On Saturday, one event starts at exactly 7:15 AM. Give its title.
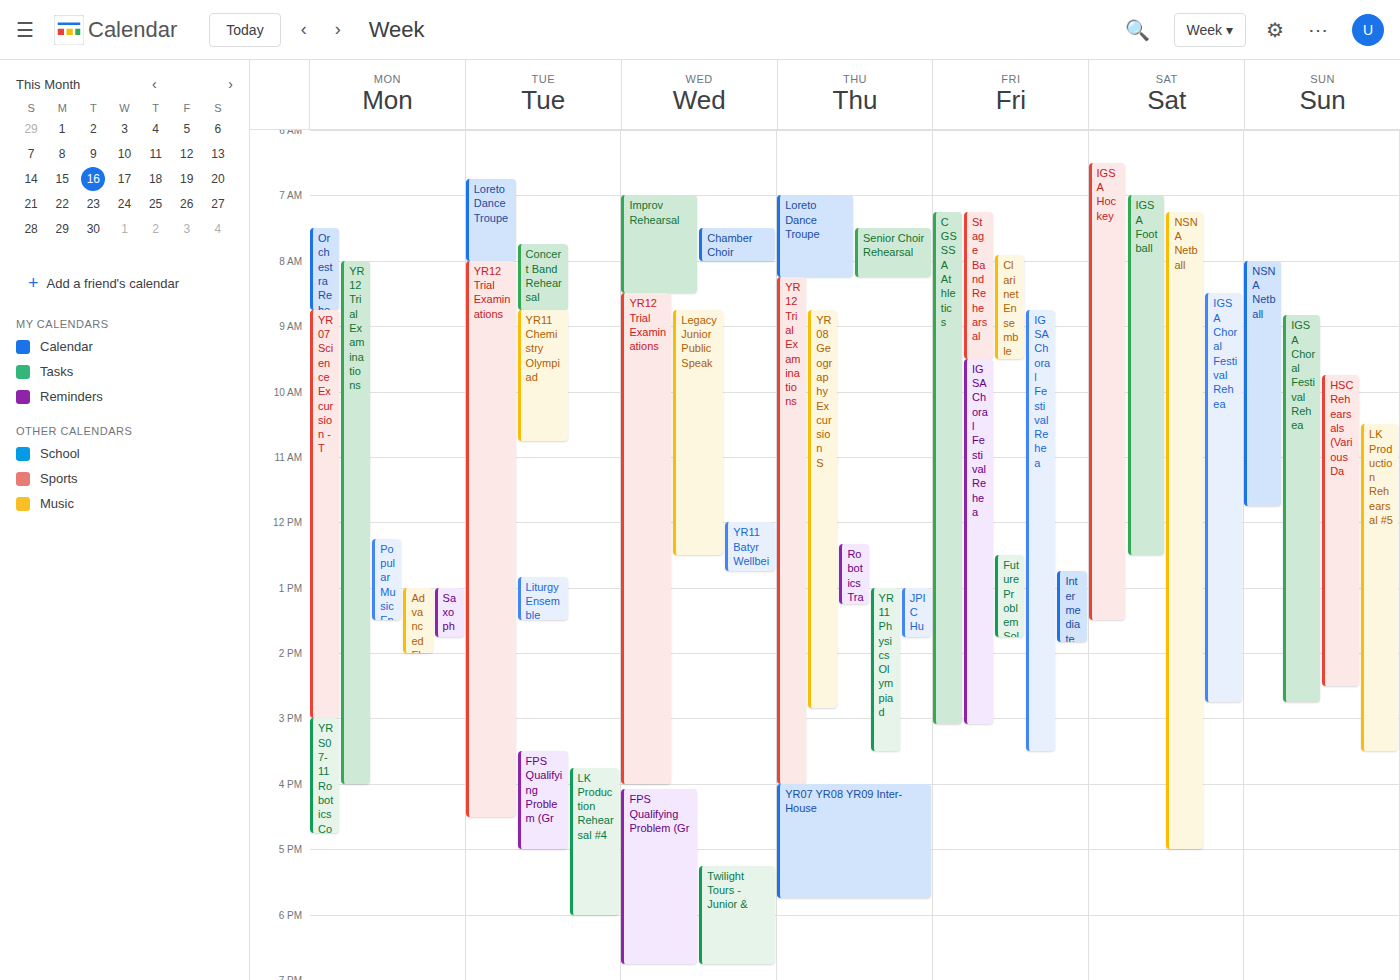
"NSNA Netball"